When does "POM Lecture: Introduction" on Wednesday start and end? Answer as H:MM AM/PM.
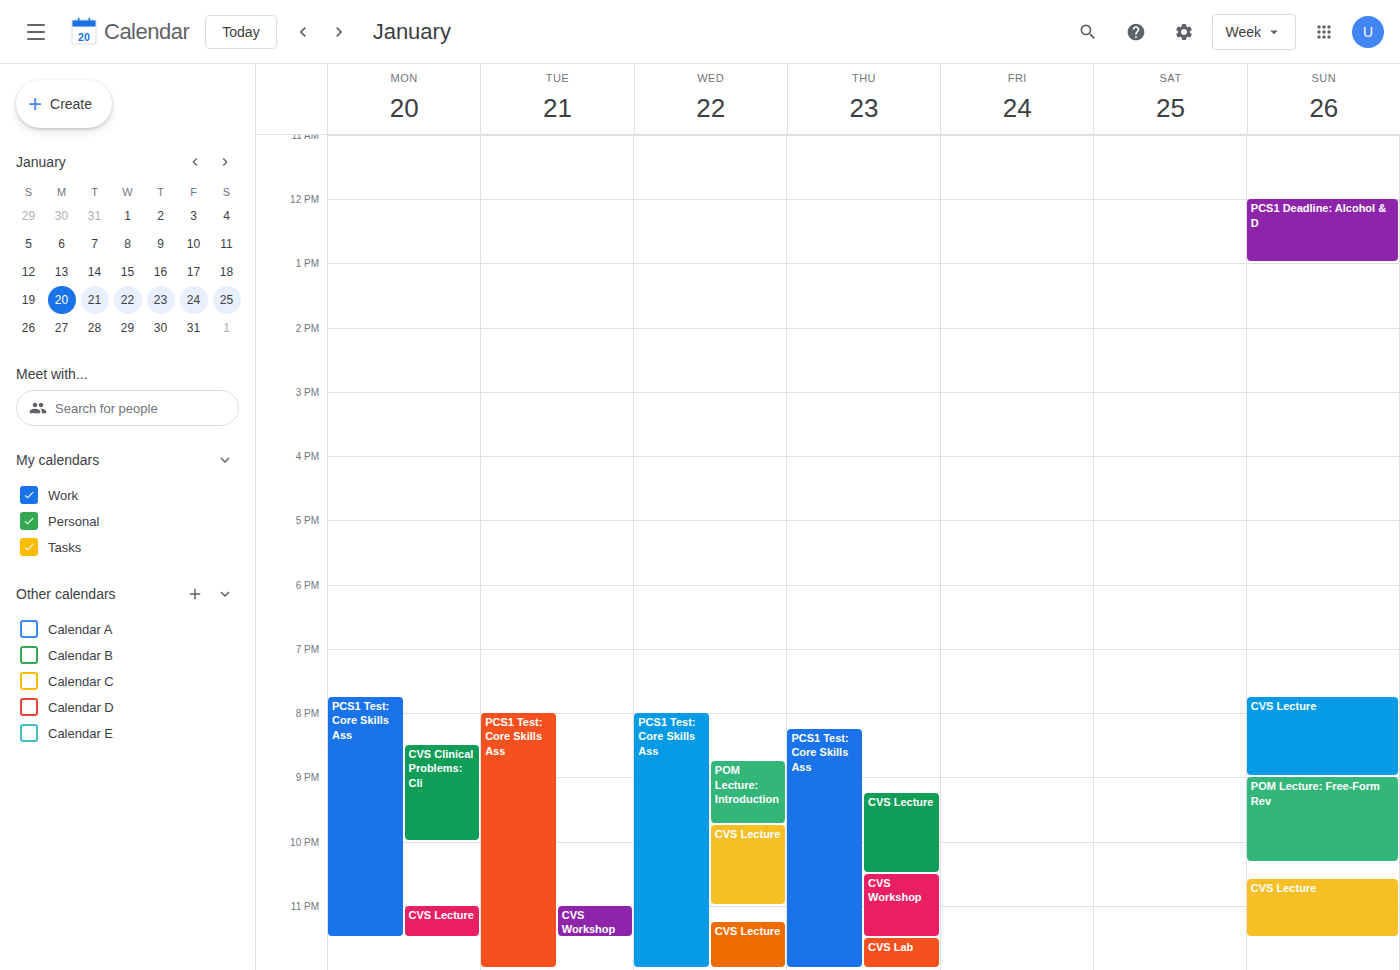
8:45 PM to 9:45 PM